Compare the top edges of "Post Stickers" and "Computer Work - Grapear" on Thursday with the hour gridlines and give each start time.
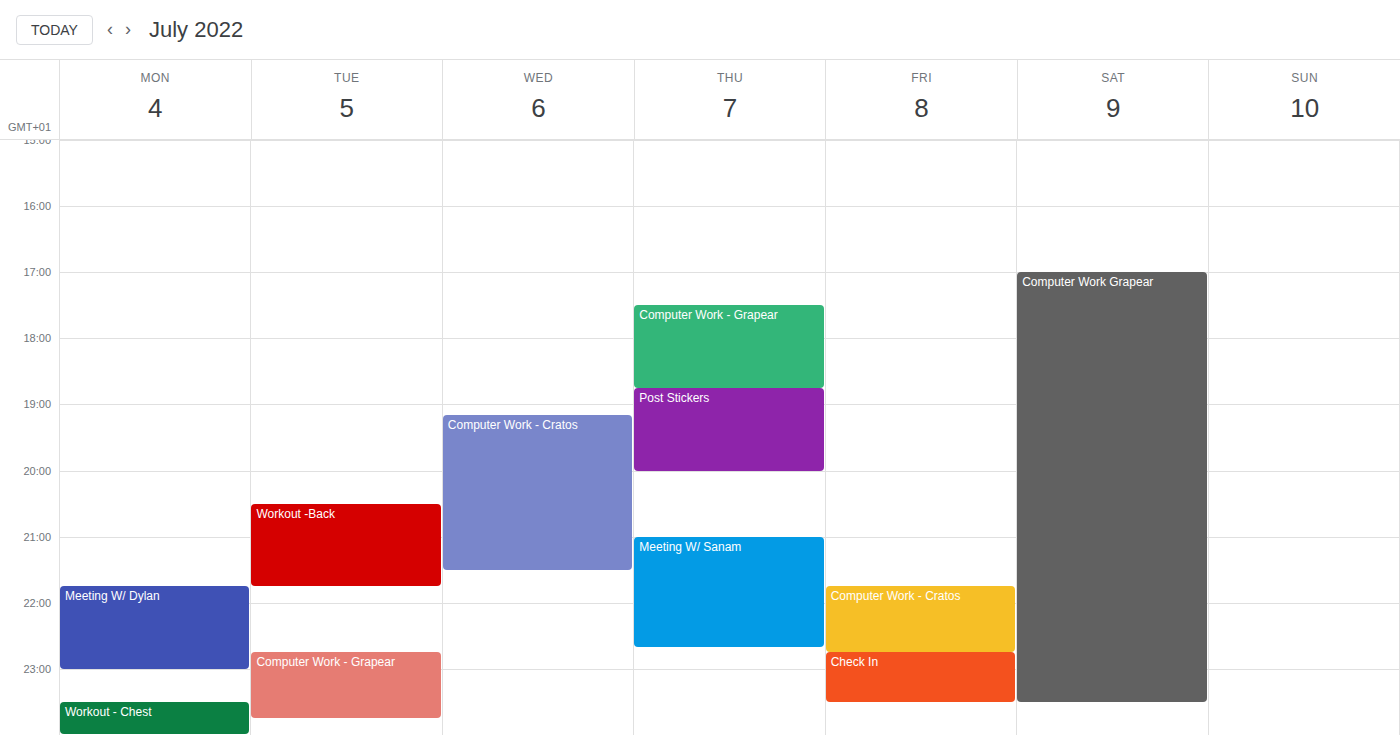
"Post Stickers": 6:45 PM, neither: three quarters of the way from the 6 PM line to the 7 PM line. "Computer Work - Grapear": 5:30 PM, halfway between the 5 PM and 6 PM lines.